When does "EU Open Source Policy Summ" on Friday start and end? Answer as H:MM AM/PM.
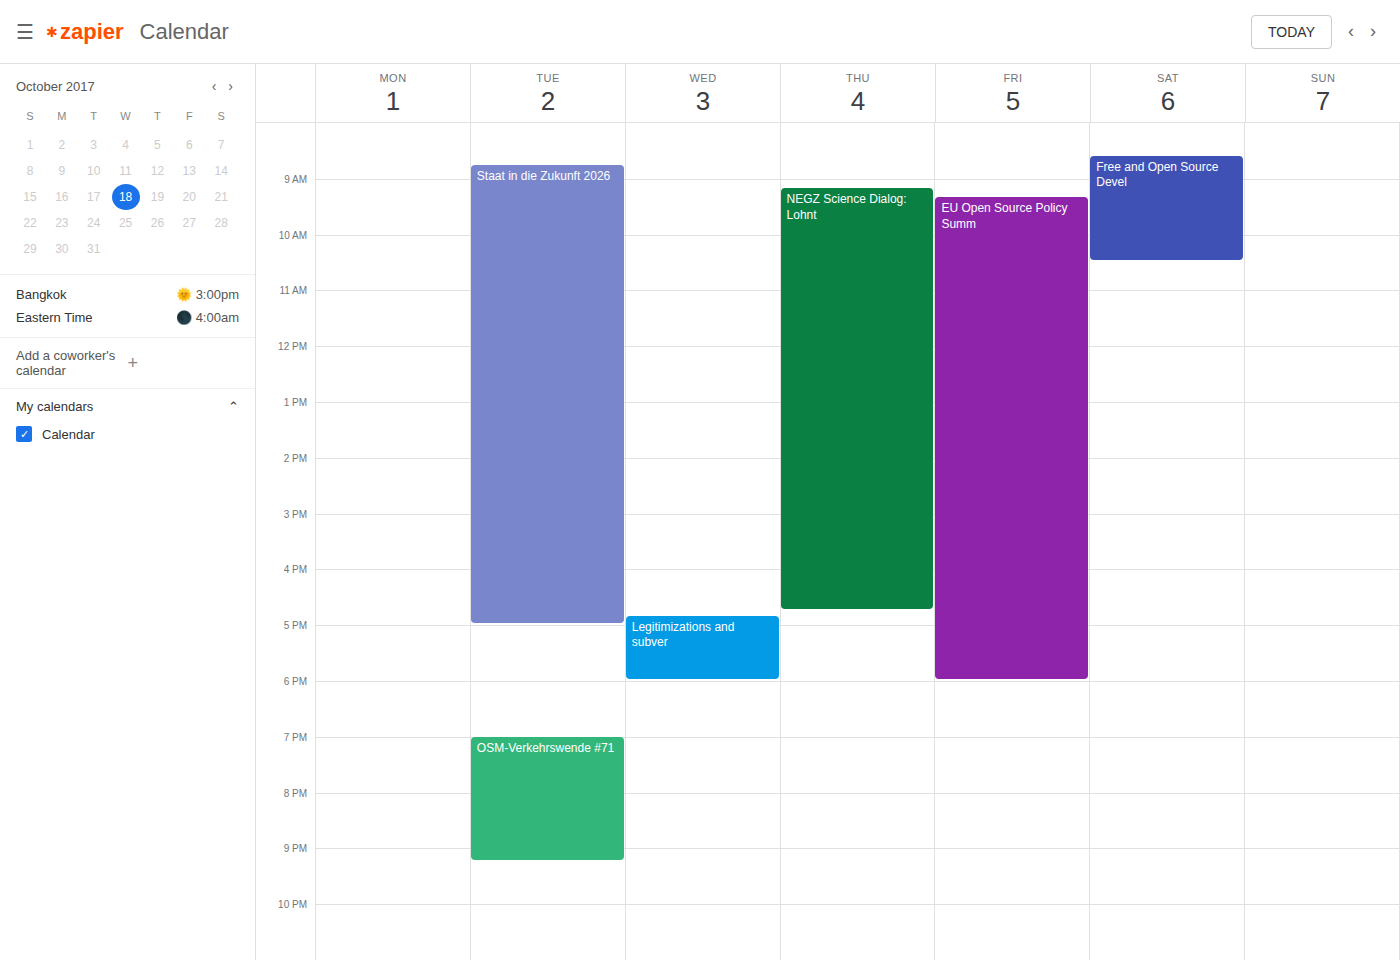
9:20 AM to 6:00 PM